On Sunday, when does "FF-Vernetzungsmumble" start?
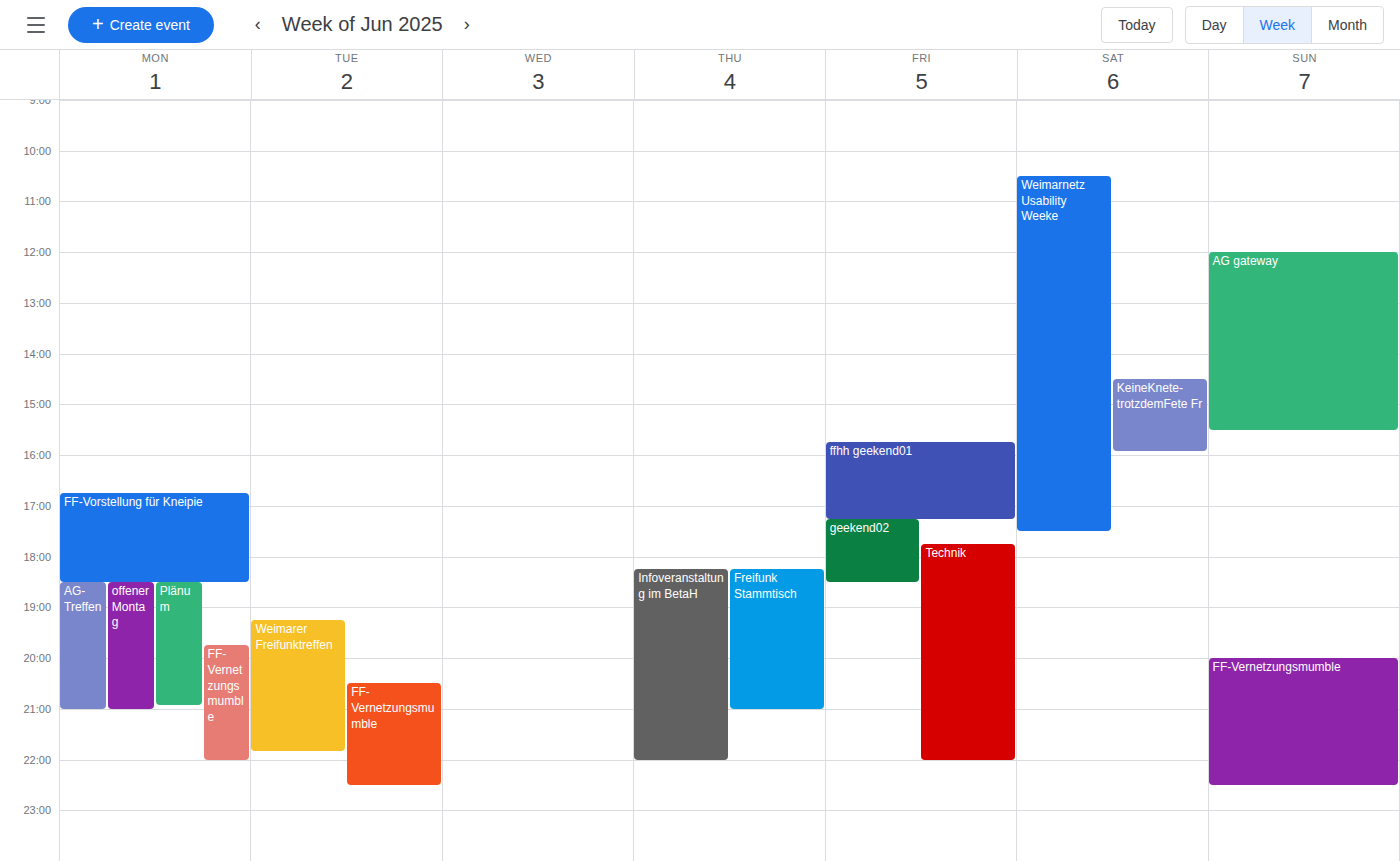
8:00 PM